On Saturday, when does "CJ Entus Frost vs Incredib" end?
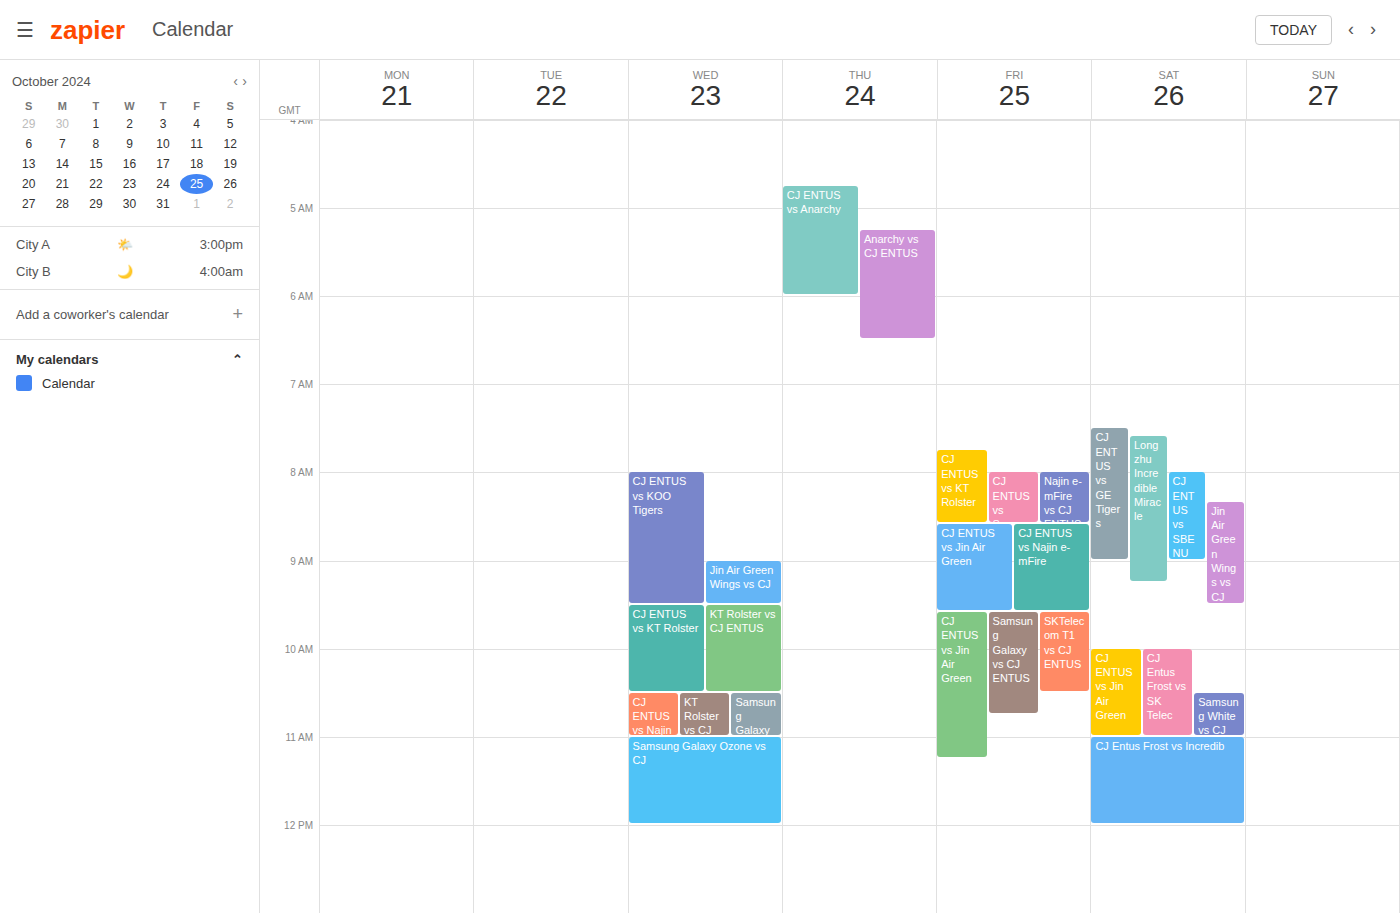
12:00